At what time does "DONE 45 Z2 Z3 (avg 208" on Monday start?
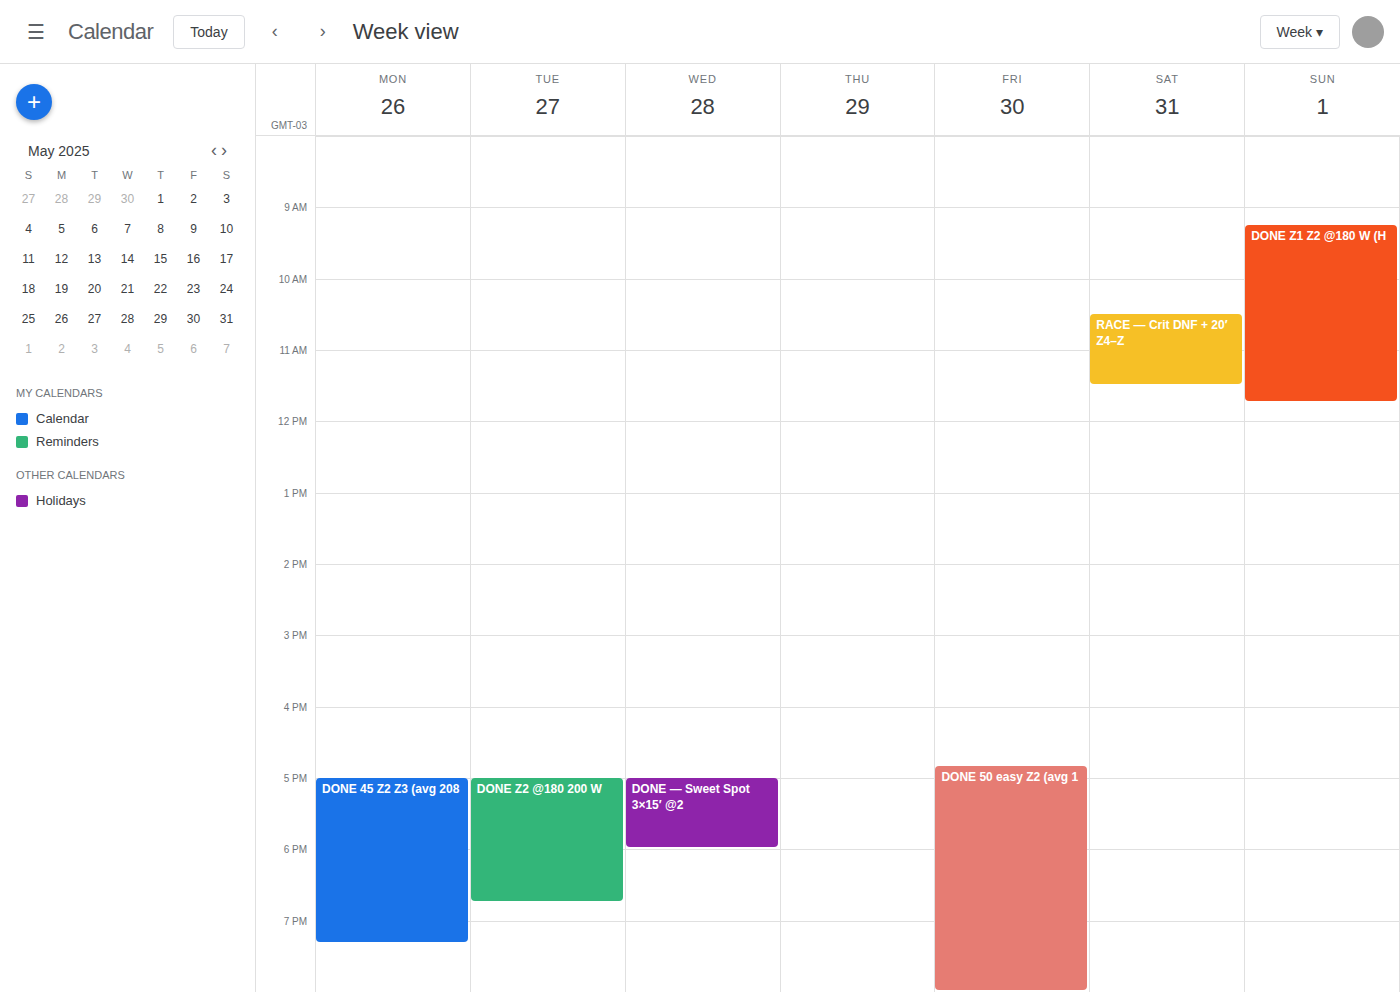
5:00 PM